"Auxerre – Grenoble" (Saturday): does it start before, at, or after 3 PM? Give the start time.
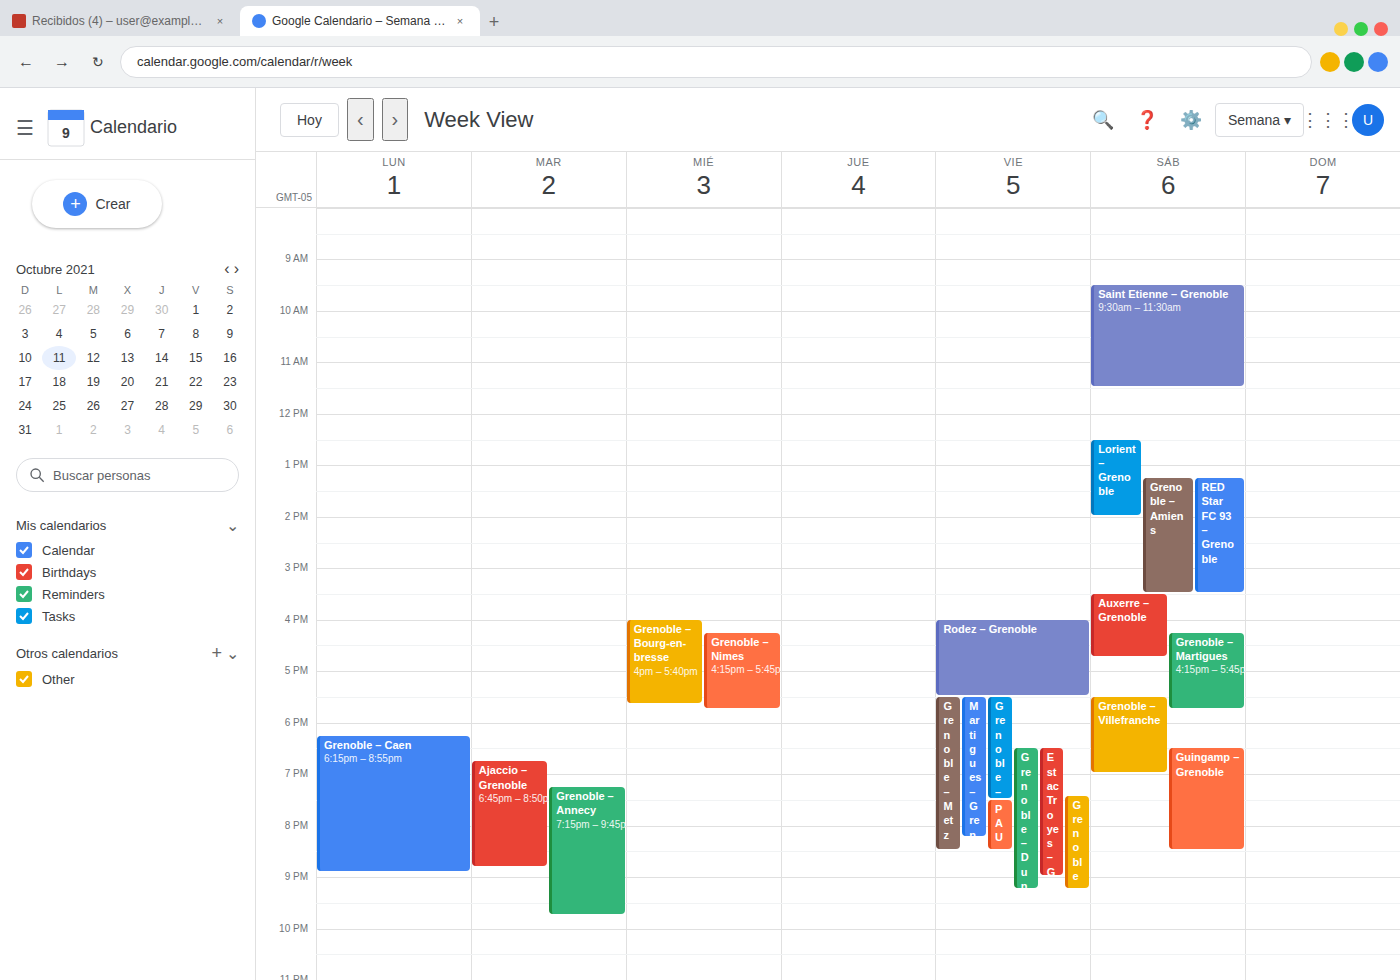
3:30 PM -- after 3 PM, 30 minutes below the 3 PM line.